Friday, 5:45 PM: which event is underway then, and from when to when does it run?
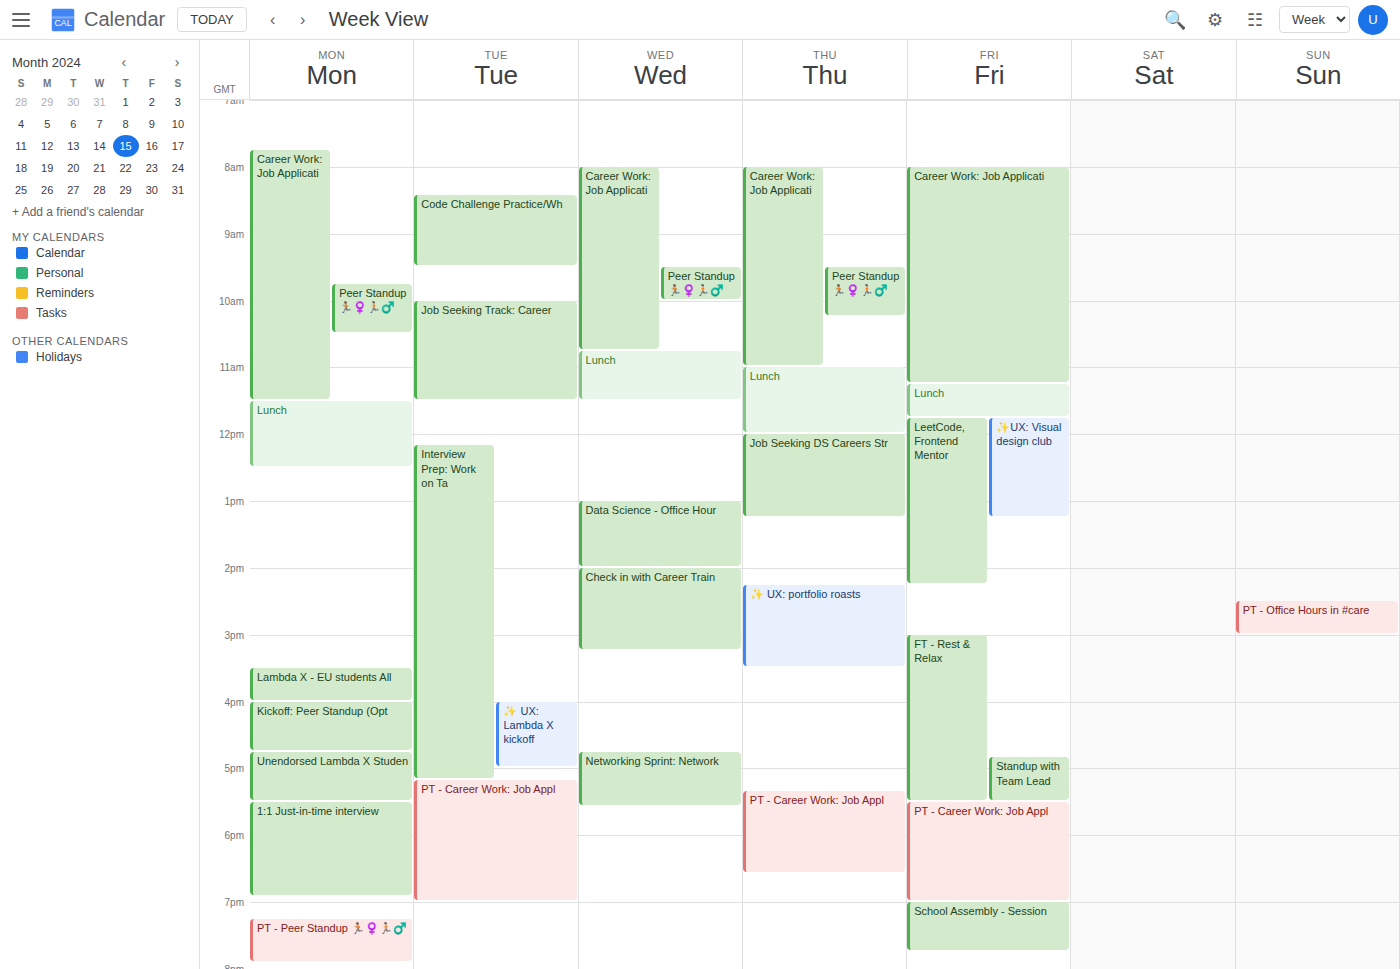
"PT - Career Work: Job Appl", 5:30 PM to 7:00 PM